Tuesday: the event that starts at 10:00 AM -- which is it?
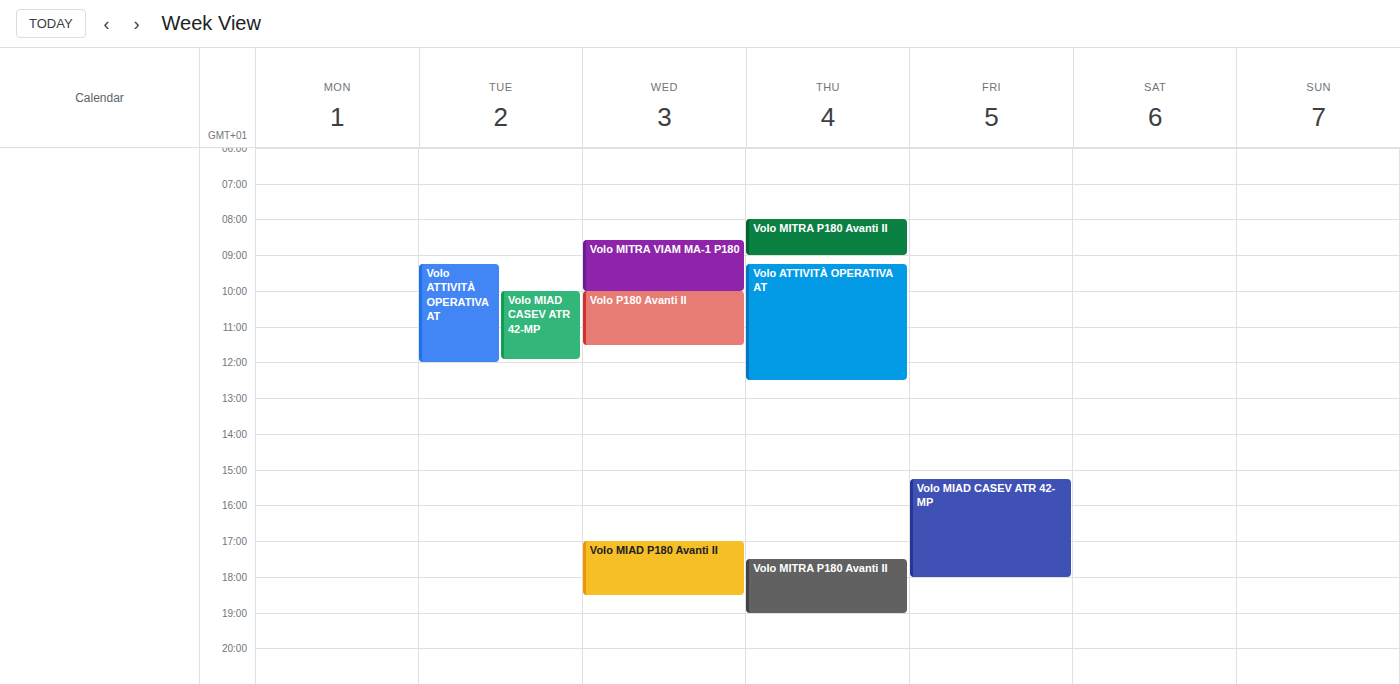
"Volo MIAD CASEV ATR 42-MP"